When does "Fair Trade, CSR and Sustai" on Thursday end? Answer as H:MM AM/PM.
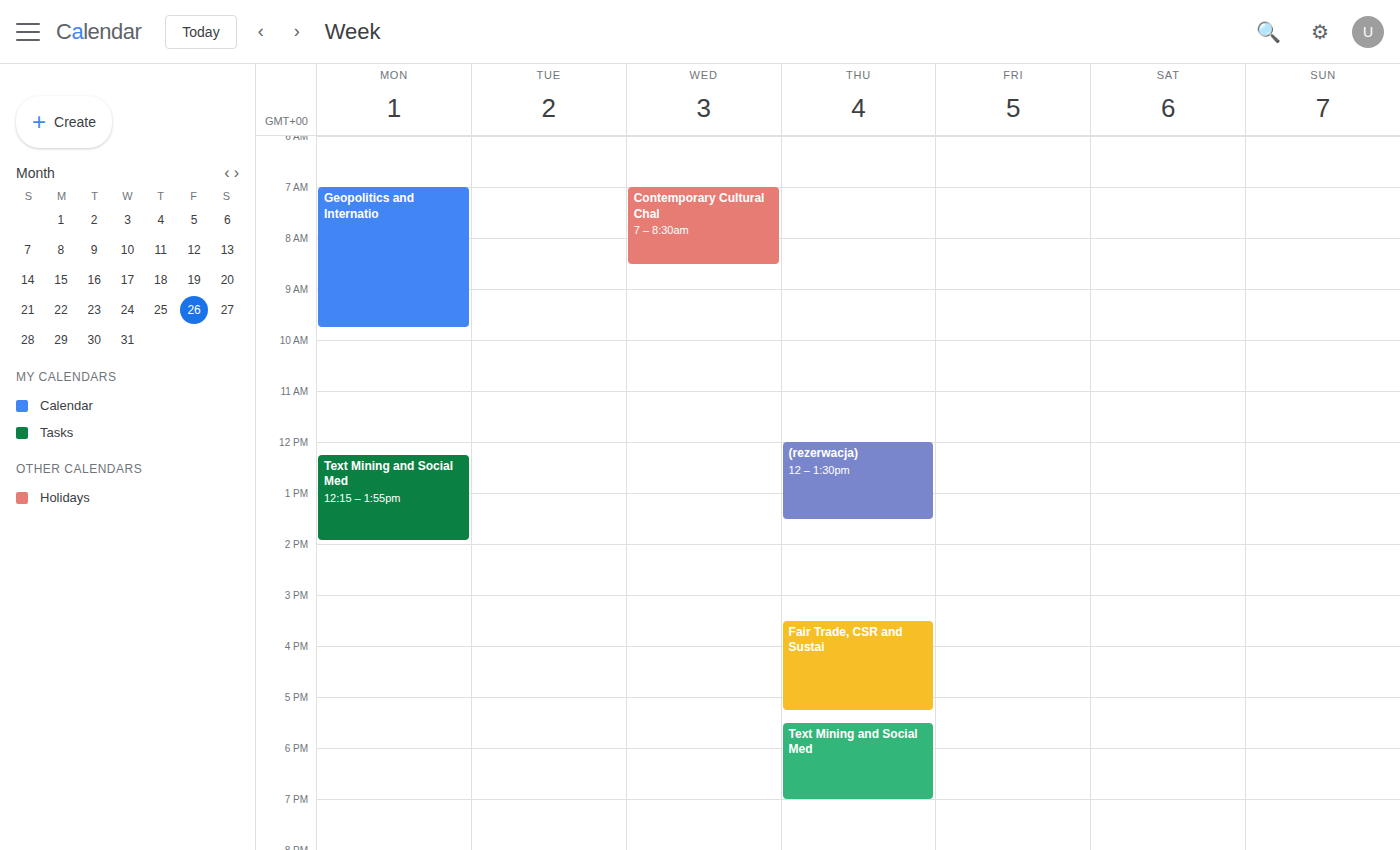
5:15 PM